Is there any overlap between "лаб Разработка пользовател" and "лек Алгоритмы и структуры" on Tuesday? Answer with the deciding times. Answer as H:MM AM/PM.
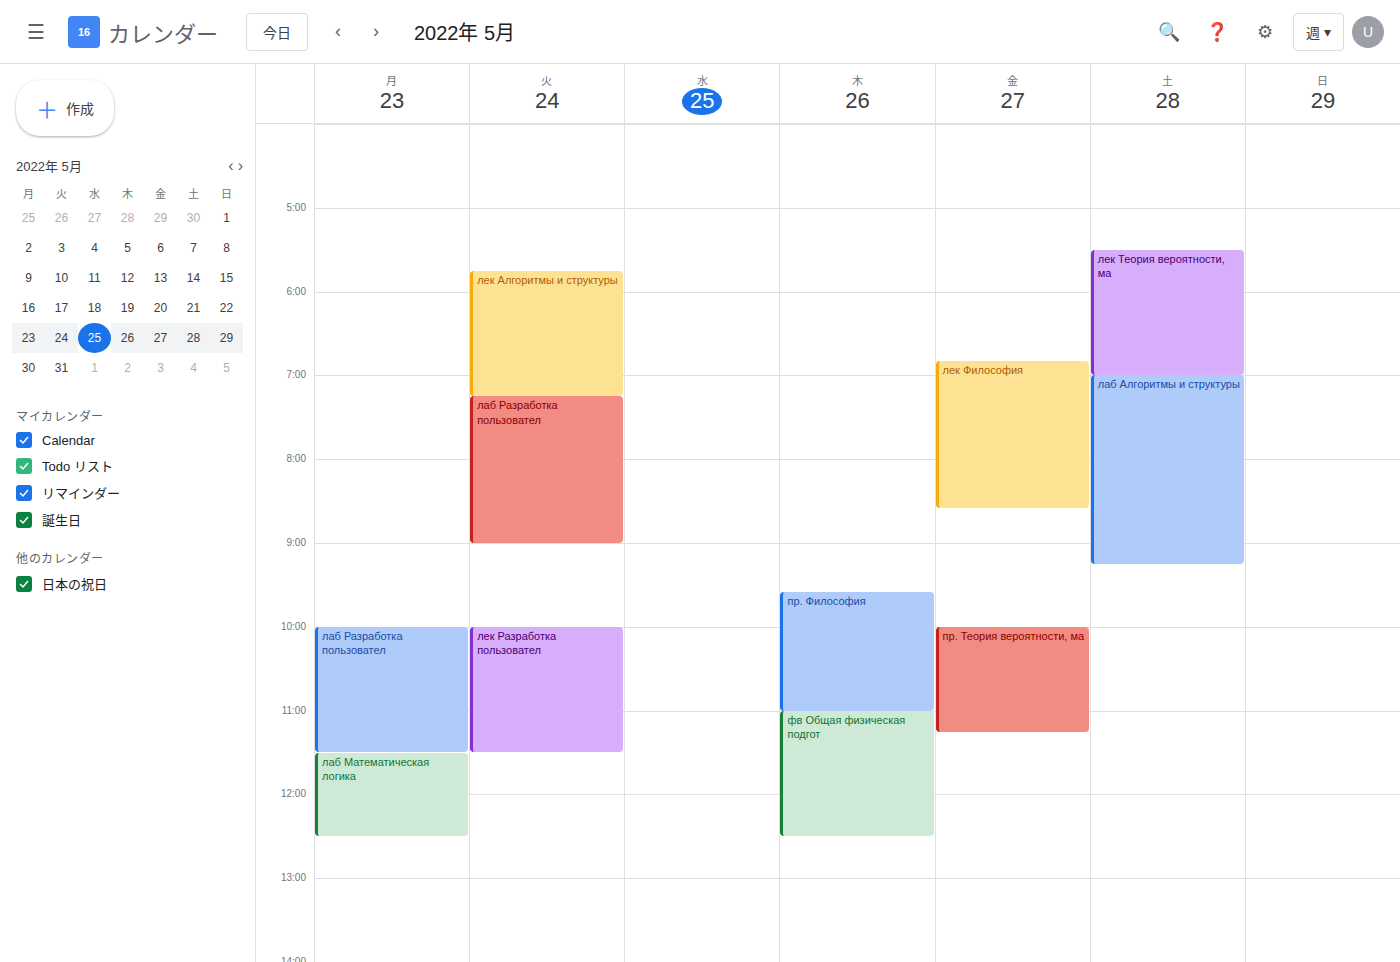
"лек Алгоритмы и структуры" ends at 7:15 AM, exactly when "лаб Разработка пользовател" starts -- they touch but do not overlap.